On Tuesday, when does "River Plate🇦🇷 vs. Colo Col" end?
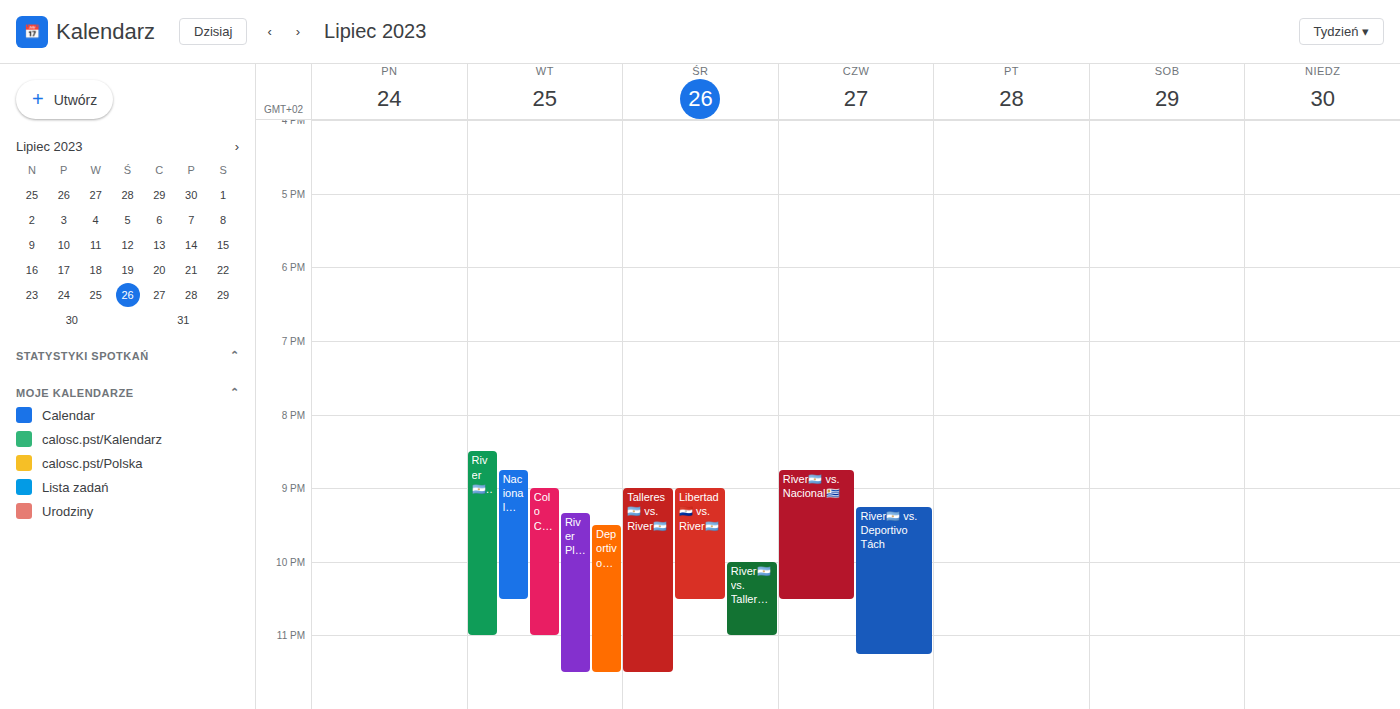
23:30